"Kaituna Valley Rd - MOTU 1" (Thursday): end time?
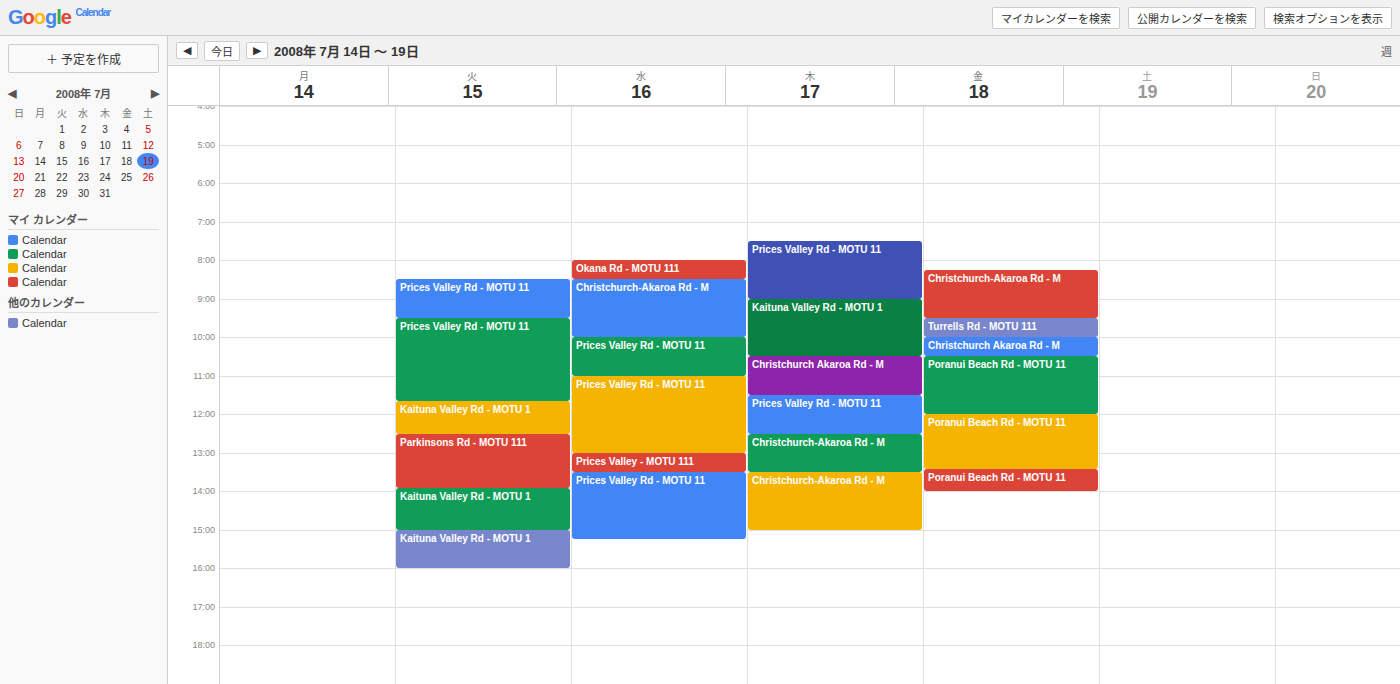
10:30 AM